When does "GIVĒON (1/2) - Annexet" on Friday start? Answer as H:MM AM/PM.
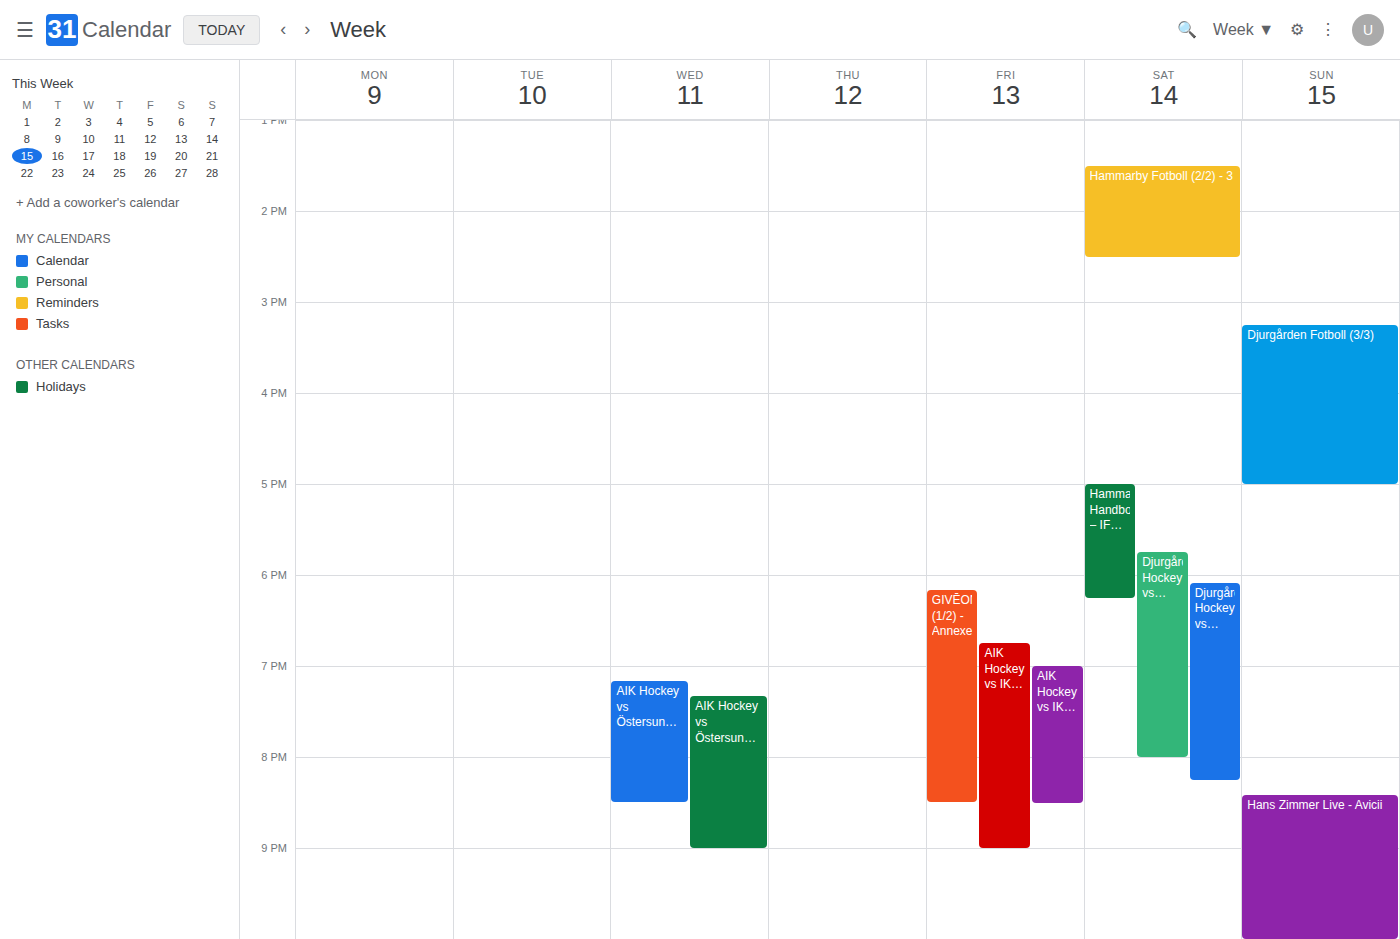
6:10 PM